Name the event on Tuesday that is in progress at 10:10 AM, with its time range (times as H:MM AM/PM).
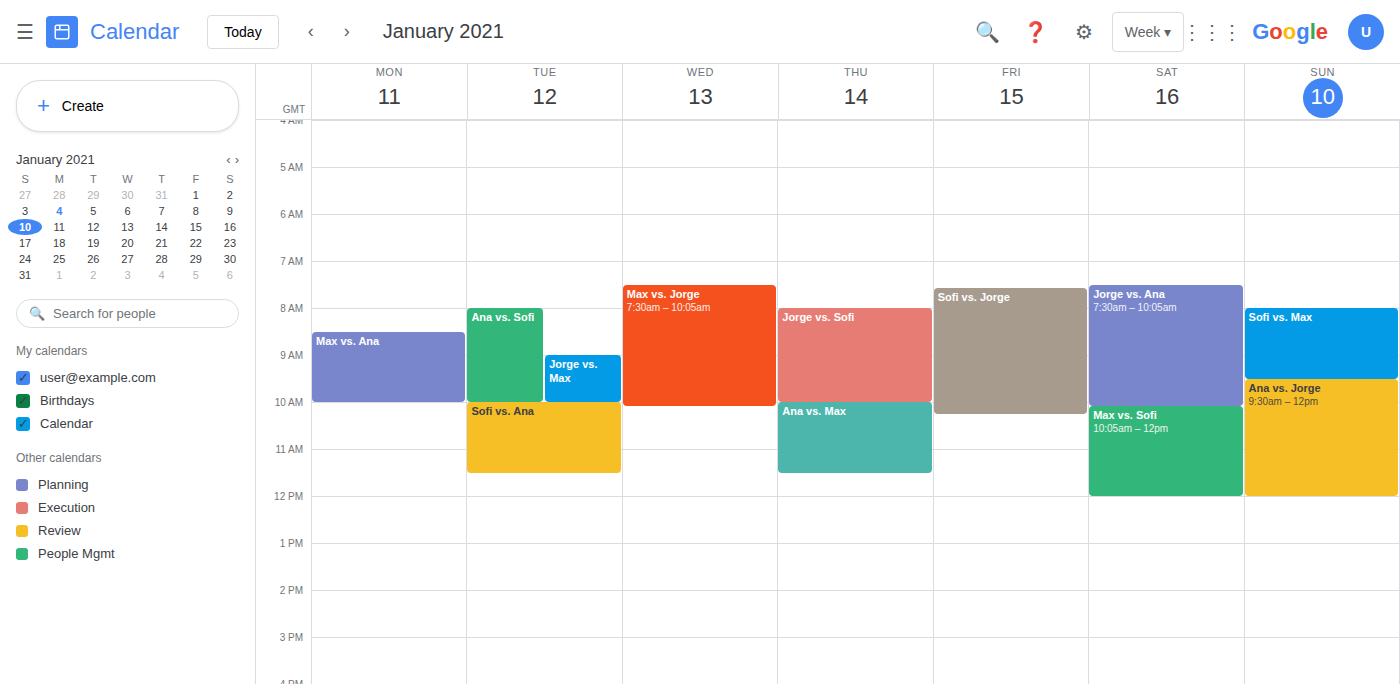
"Sofi vs. Ana", 10:00 AM to 11:30 AM